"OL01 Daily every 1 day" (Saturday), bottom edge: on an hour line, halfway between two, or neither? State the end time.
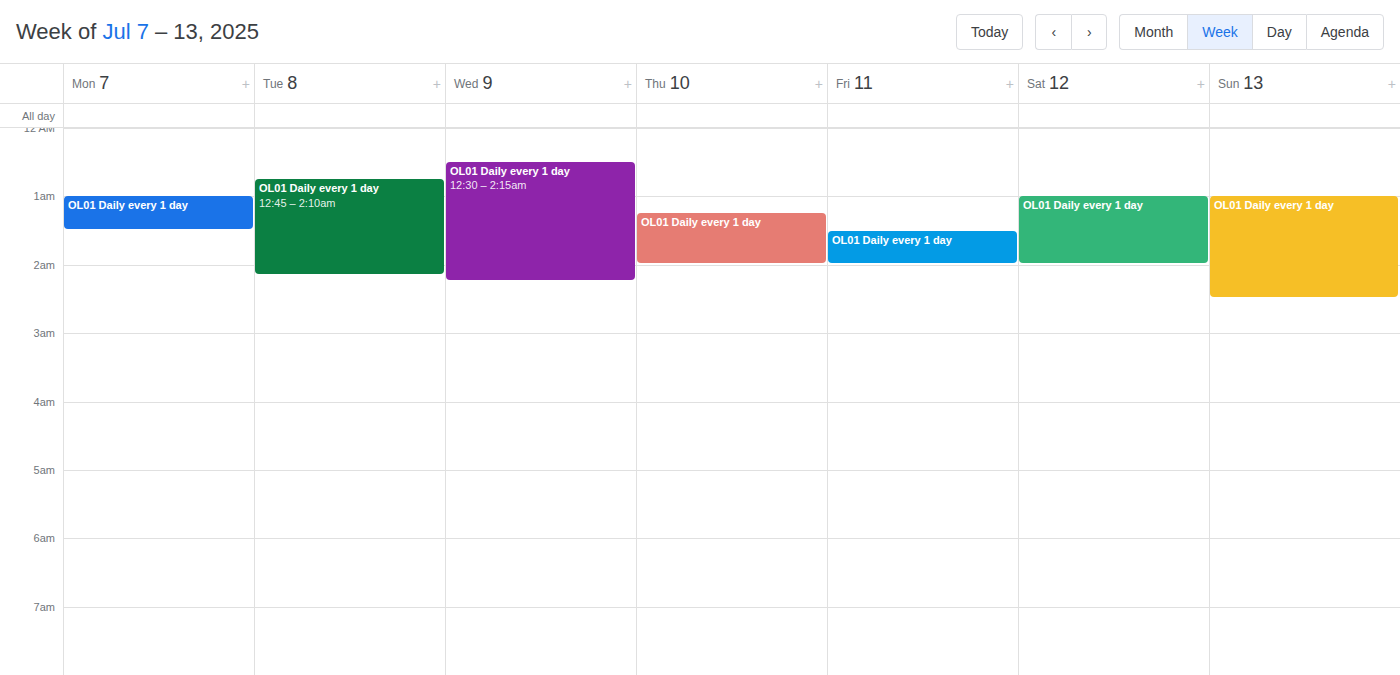
2:00 AM -- exactly on the 2 AM line.